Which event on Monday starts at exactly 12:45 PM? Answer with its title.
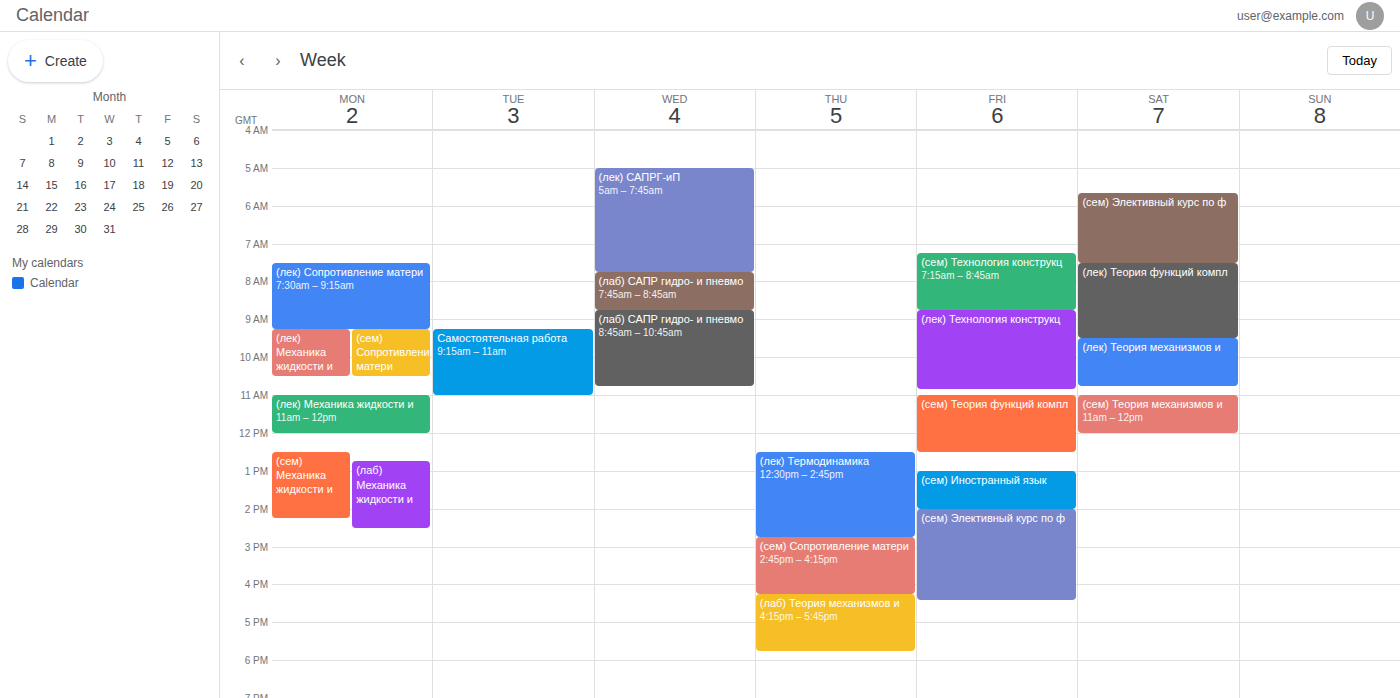
"(лаб) Механика жидкости и"